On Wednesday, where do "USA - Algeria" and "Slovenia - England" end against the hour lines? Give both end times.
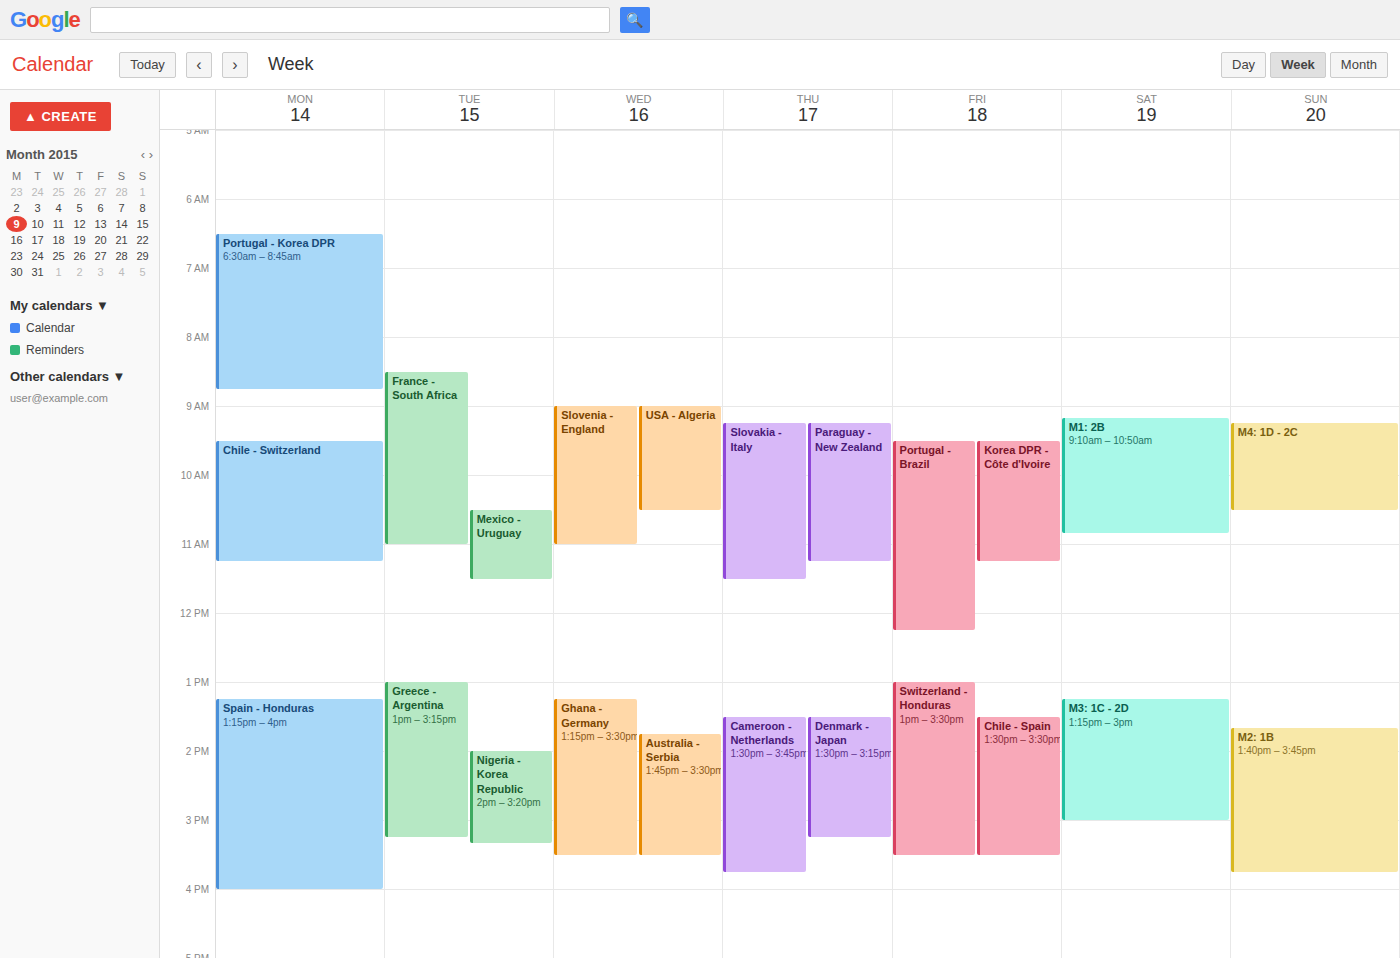
"USA - Algeria": 10:30 AM, halfway between the 10 AM and 11 AM lines. "Slovenia - England": 11:00 AM, exactly on the 11 AM line.